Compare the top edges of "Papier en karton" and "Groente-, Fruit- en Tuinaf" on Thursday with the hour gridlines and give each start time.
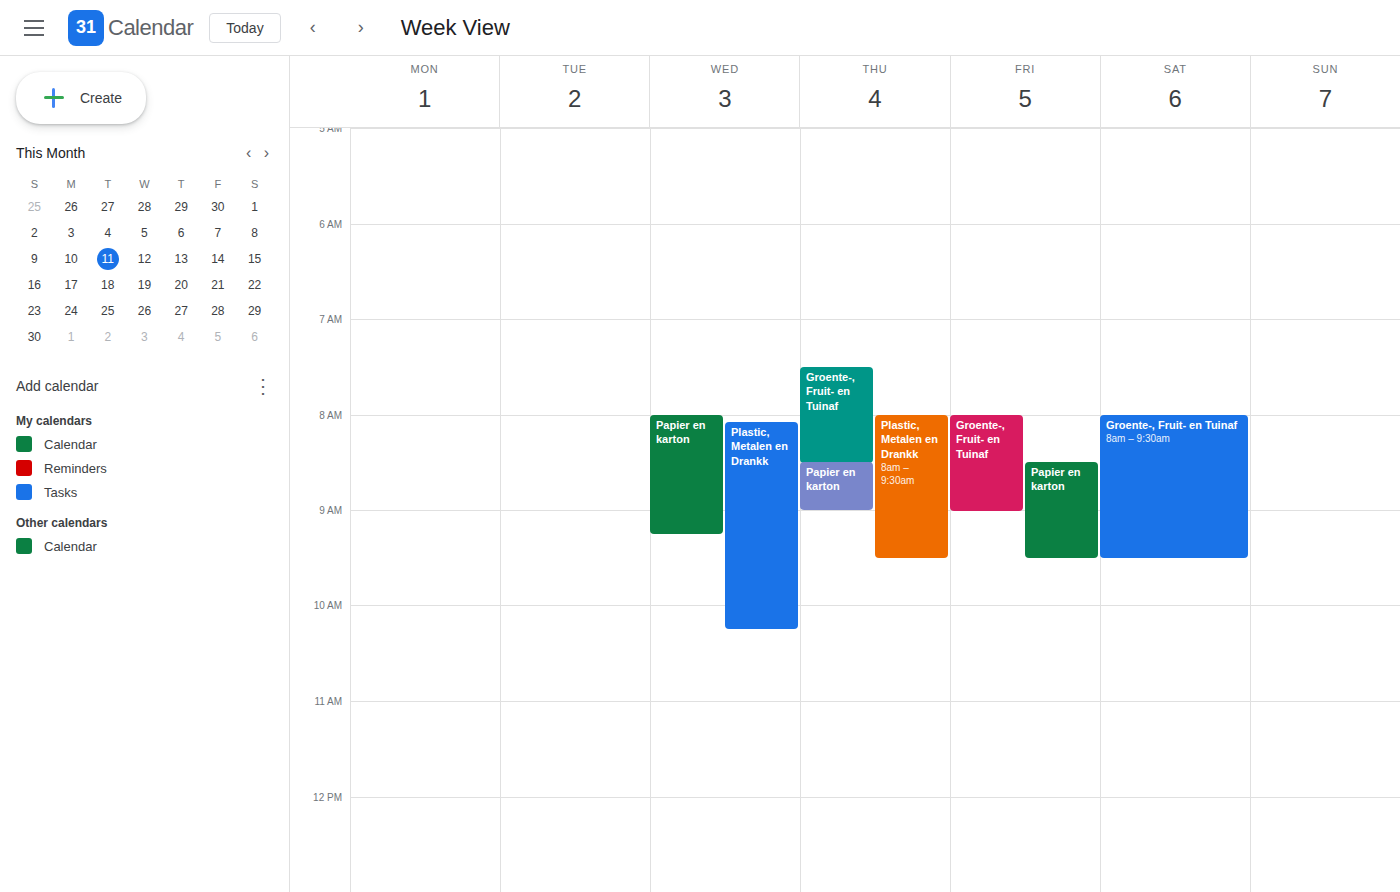
"Papier en karton": 8:30 AM, halfway between the 8 AM and 9 AM lines. "Groente-, Fruit- en Tuinaf": 7:30 AM, halfway between the 7 AM and 8 AM lines.